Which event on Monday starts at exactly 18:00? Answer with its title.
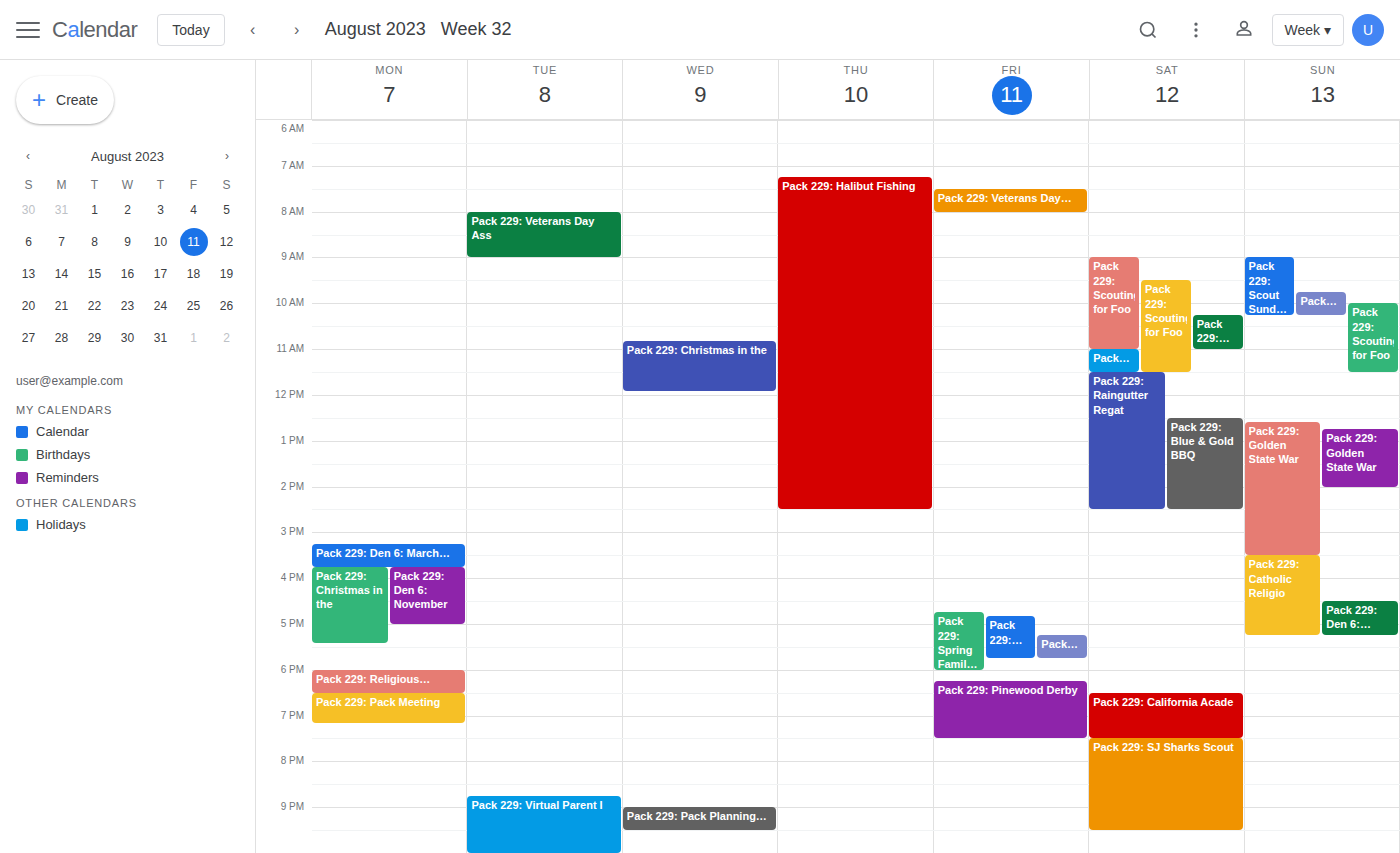
"Pack 229: Religious Emblem"